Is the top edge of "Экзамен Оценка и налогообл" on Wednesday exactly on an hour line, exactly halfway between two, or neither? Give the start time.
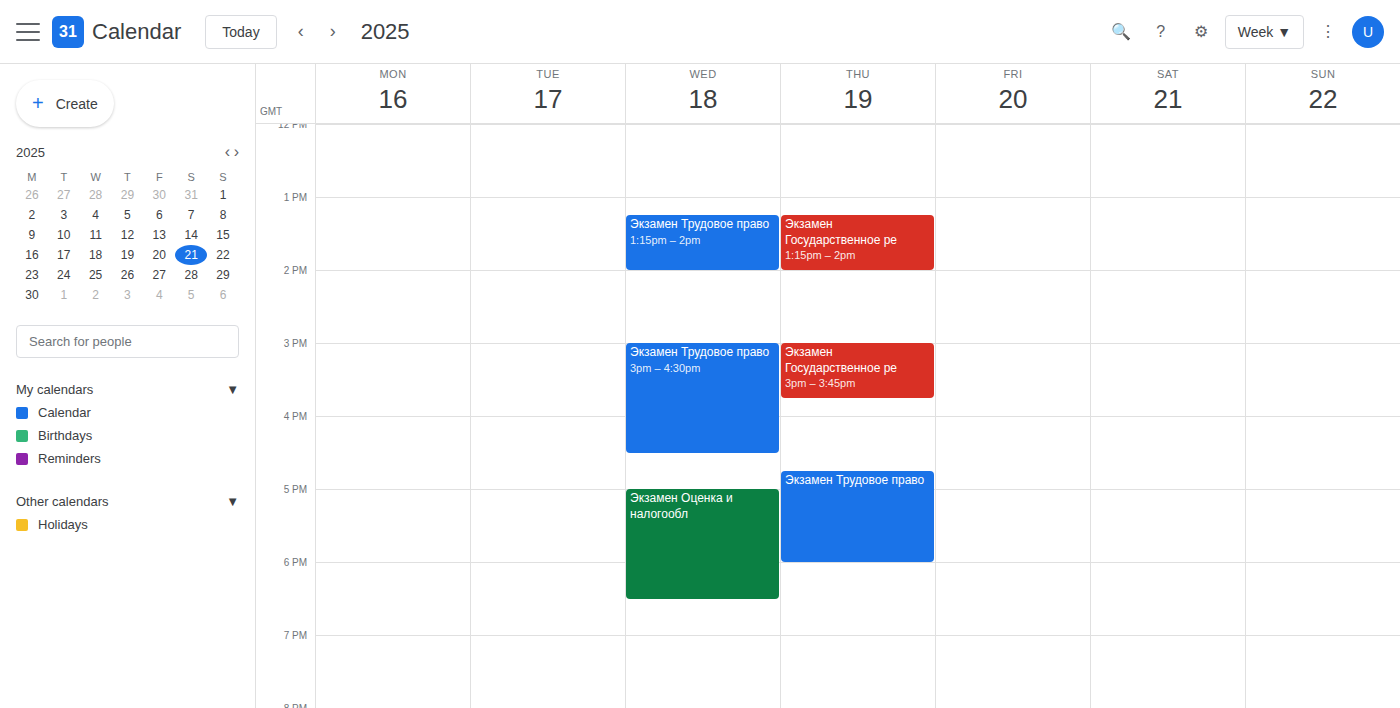
17:00 -- exactly on the 17:00 line.